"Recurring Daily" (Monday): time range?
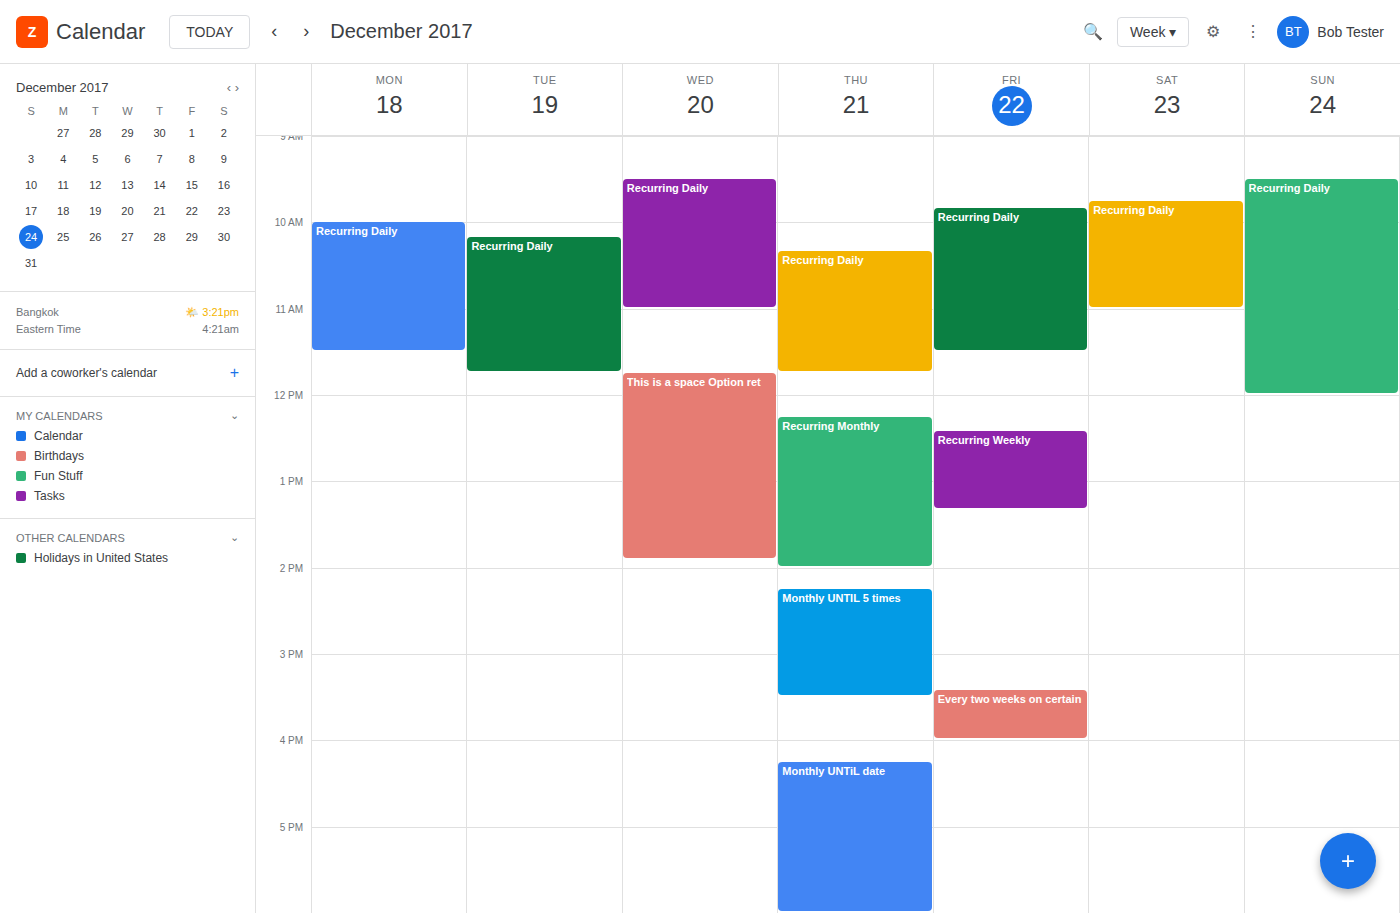
10:00 to 11:30